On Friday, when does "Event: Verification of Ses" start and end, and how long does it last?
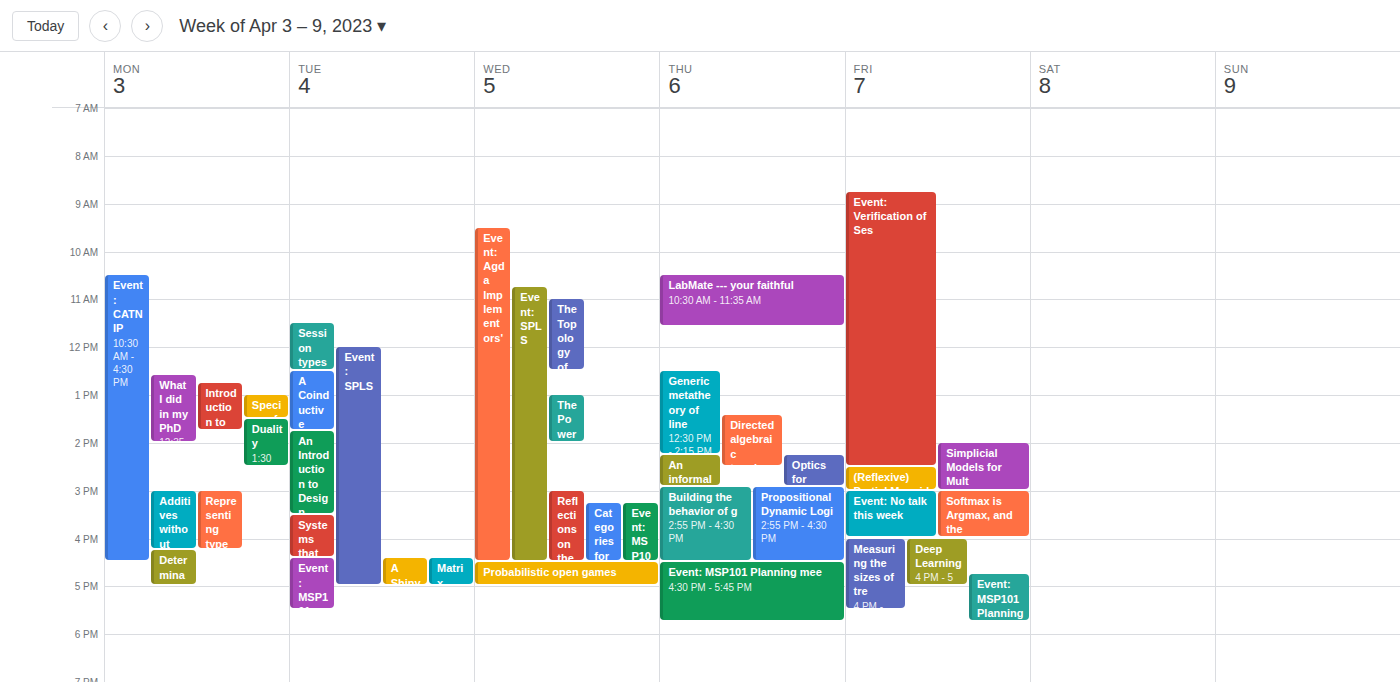
8:45 AM to 2:30 PM, 5 hours 45 minutes